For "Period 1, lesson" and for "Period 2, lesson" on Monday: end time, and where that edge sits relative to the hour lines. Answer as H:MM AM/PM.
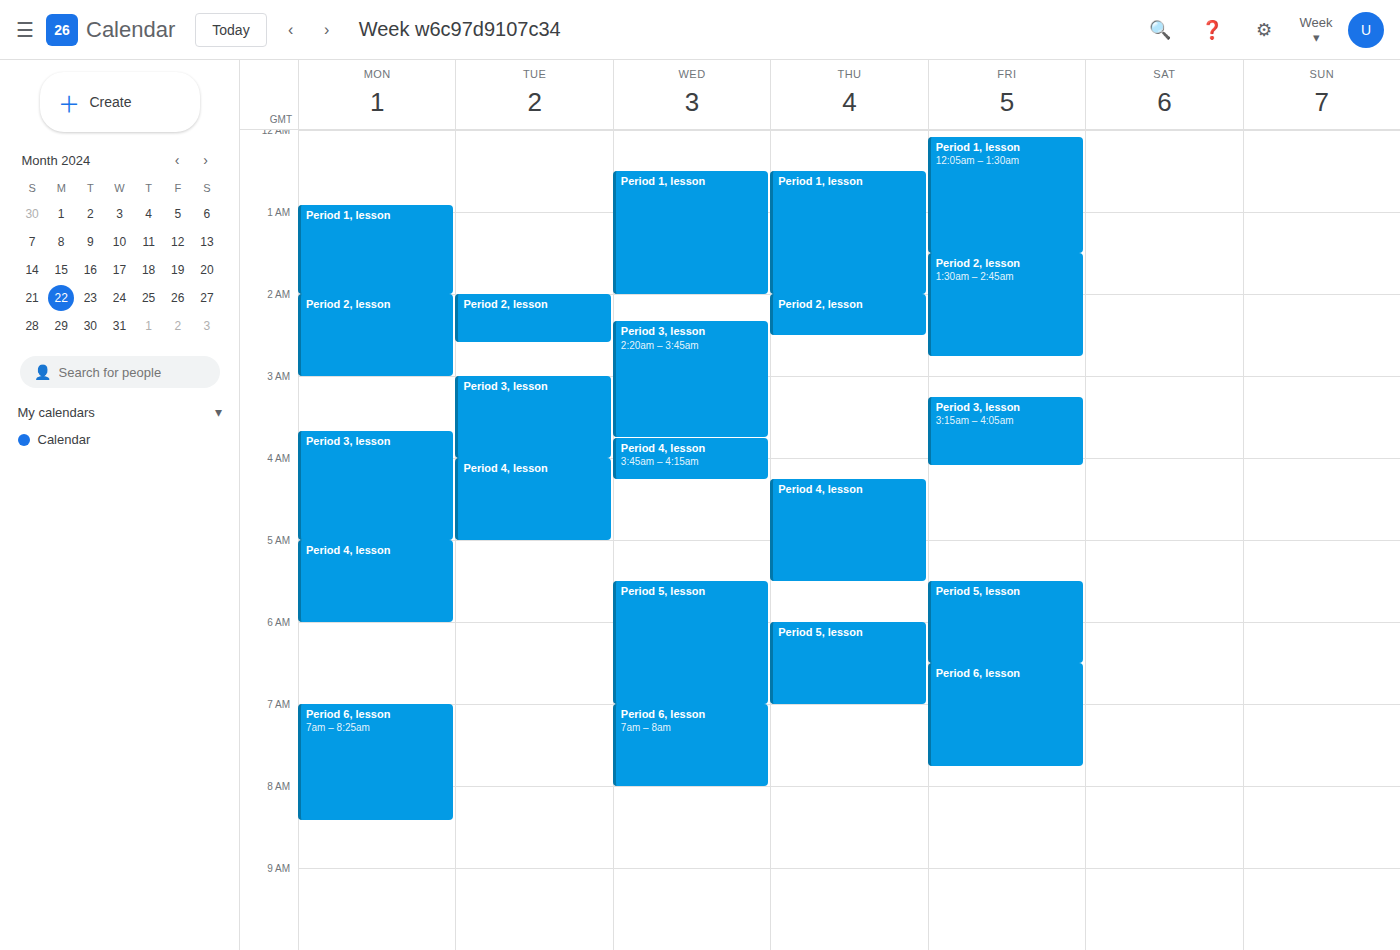
"Period 1, lesson": 2:00 AM, exactly on the 2 AM line. "Period 2, lesson": 3:00 AM, exactly on the 3 AM line.